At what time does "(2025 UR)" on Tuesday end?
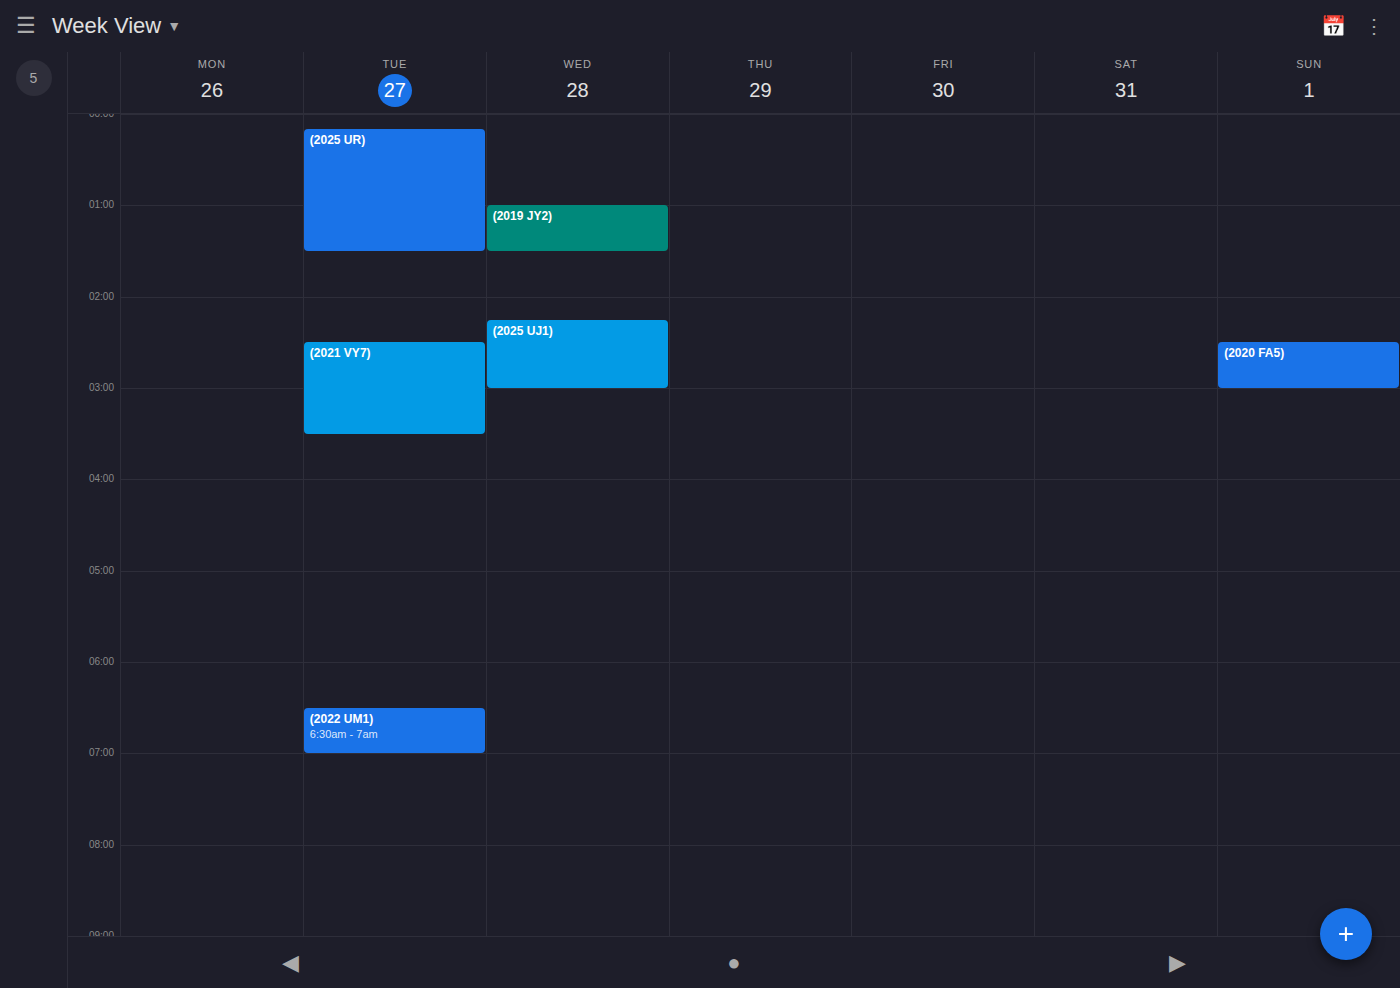
1:30 AM